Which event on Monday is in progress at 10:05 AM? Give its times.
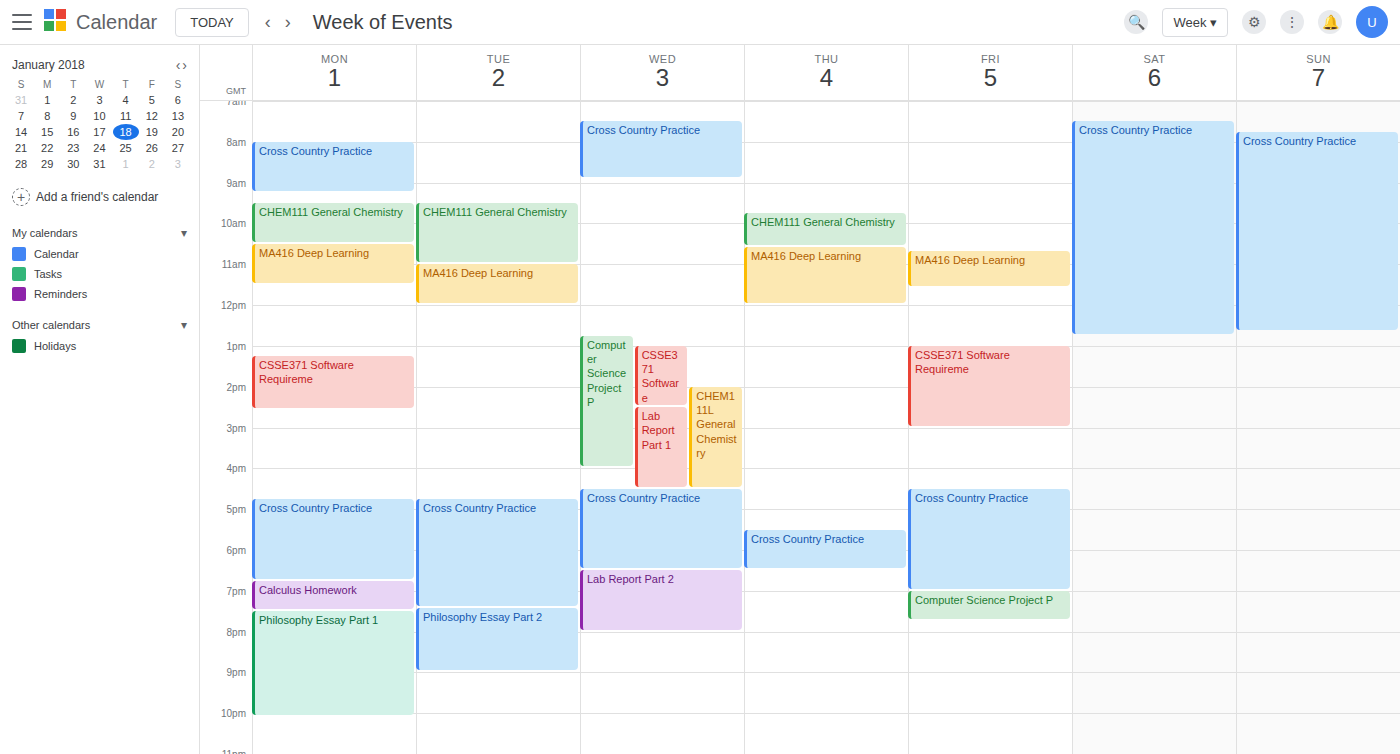
"CHEM111 General Chemistry", 9:30 AM to 10:30 AM